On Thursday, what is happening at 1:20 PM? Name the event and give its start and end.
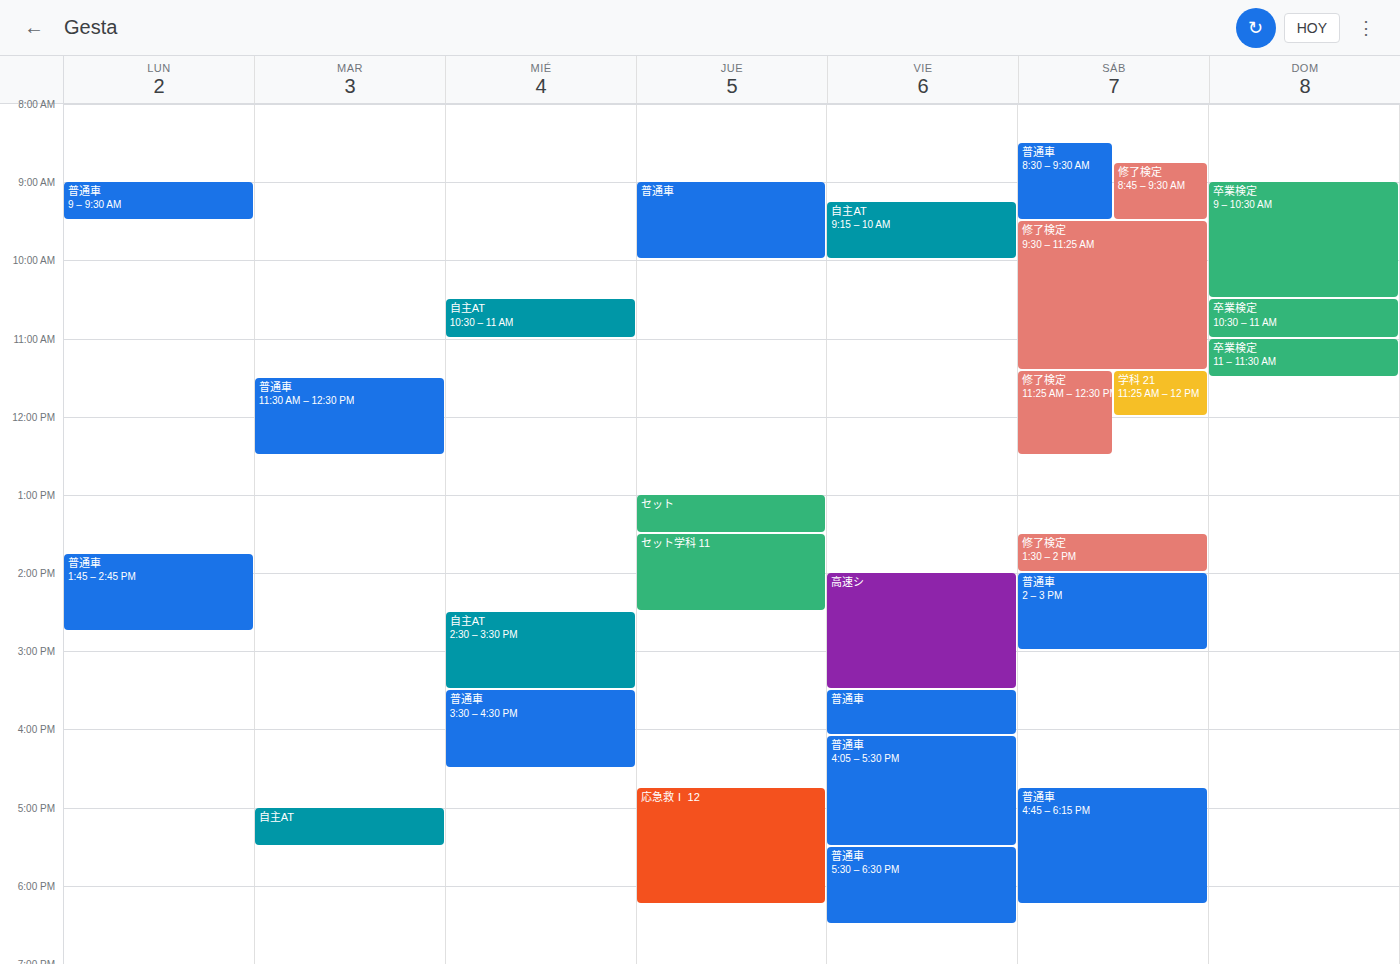
"セット", 1:00 PM to 1:30 PM